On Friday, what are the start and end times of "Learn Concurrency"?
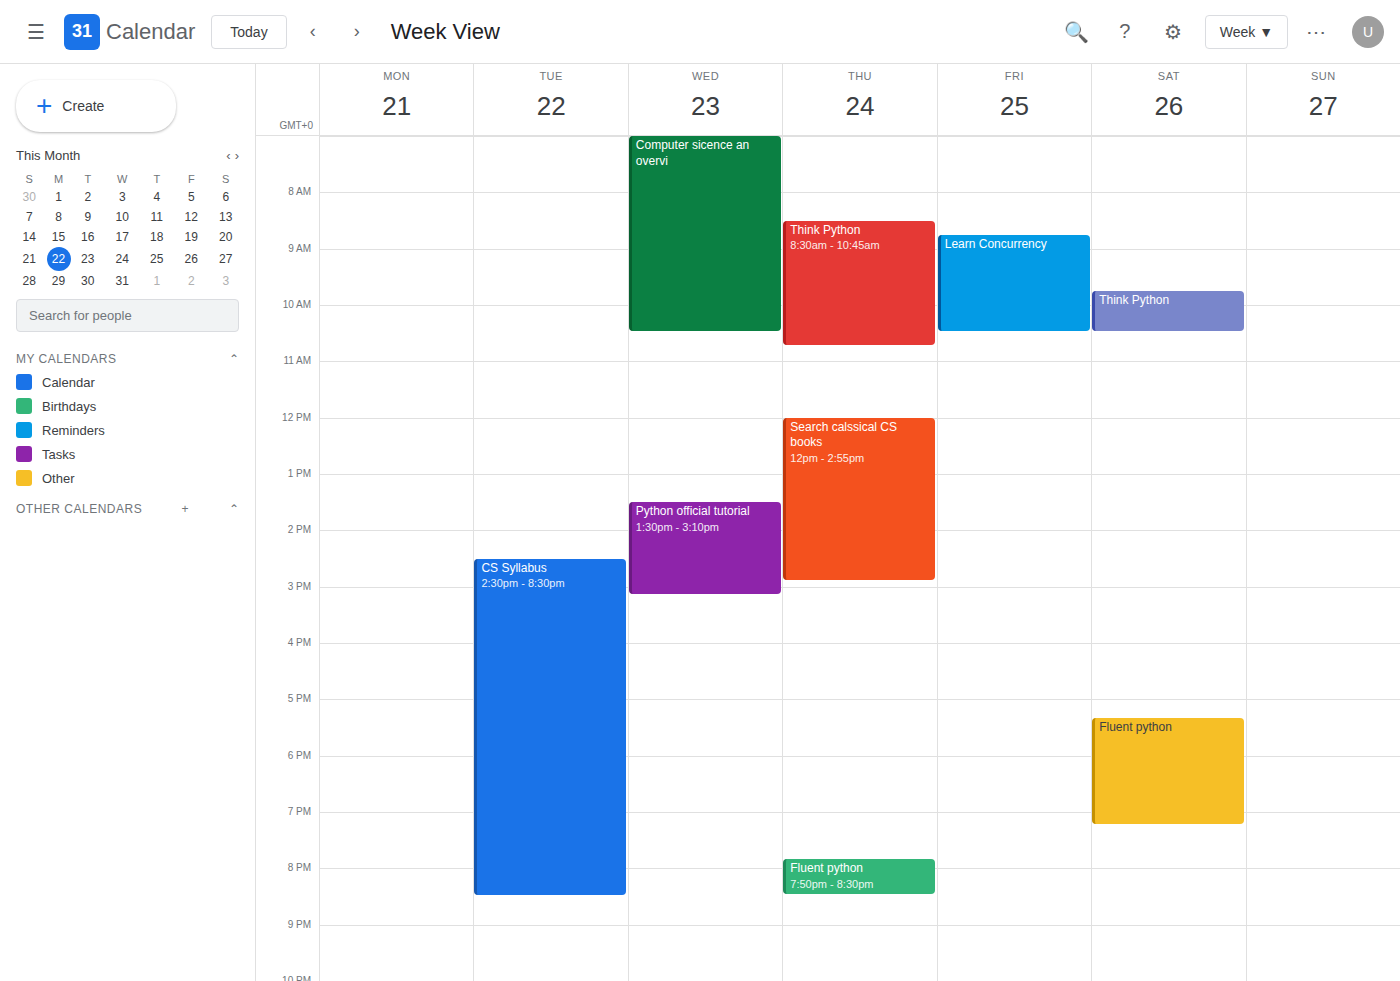
8:45 AM to 10:30 AM